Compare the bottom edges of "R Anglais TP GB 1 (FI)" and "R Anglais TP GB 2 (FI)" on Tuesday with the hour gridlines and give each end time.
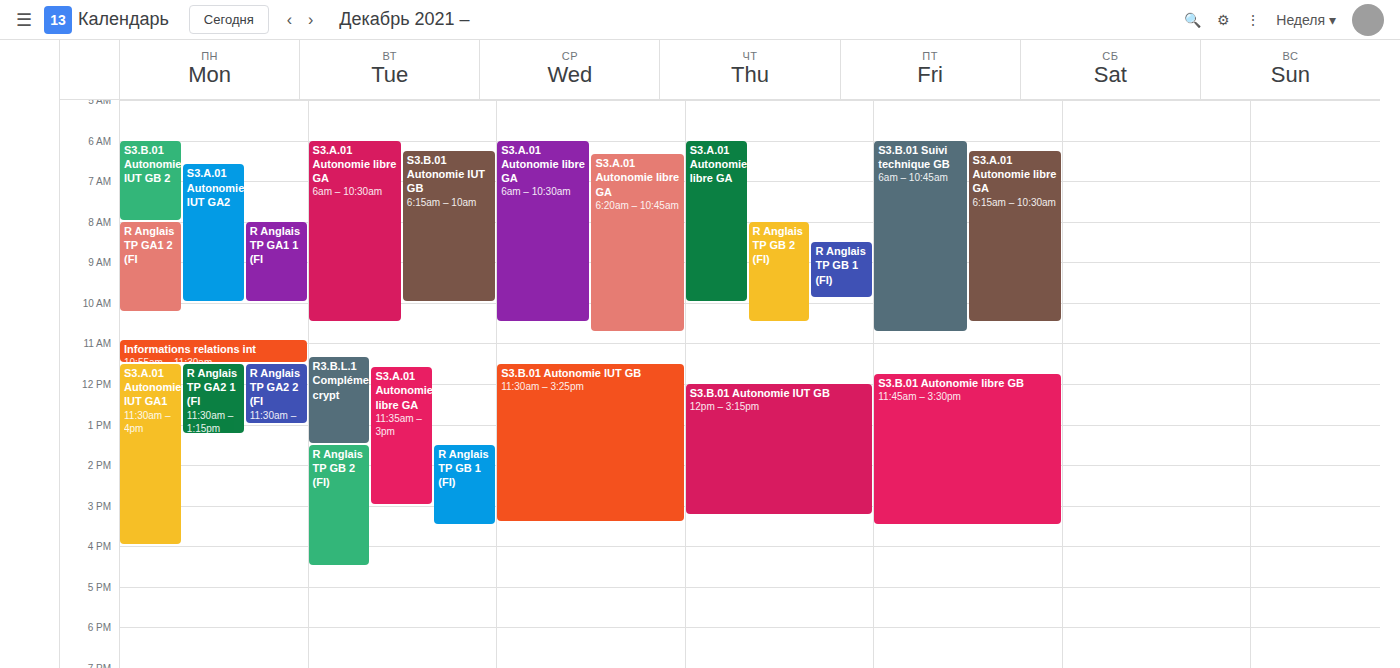
"R Anglais TP GB 1 (FI)": 3:30 PM, halfway between the 3 PM and 4 PM lines. "R Anglais TP GB 2 (FI)": 4:30 PM, halfway between the 4 PM and 5 PM lines.